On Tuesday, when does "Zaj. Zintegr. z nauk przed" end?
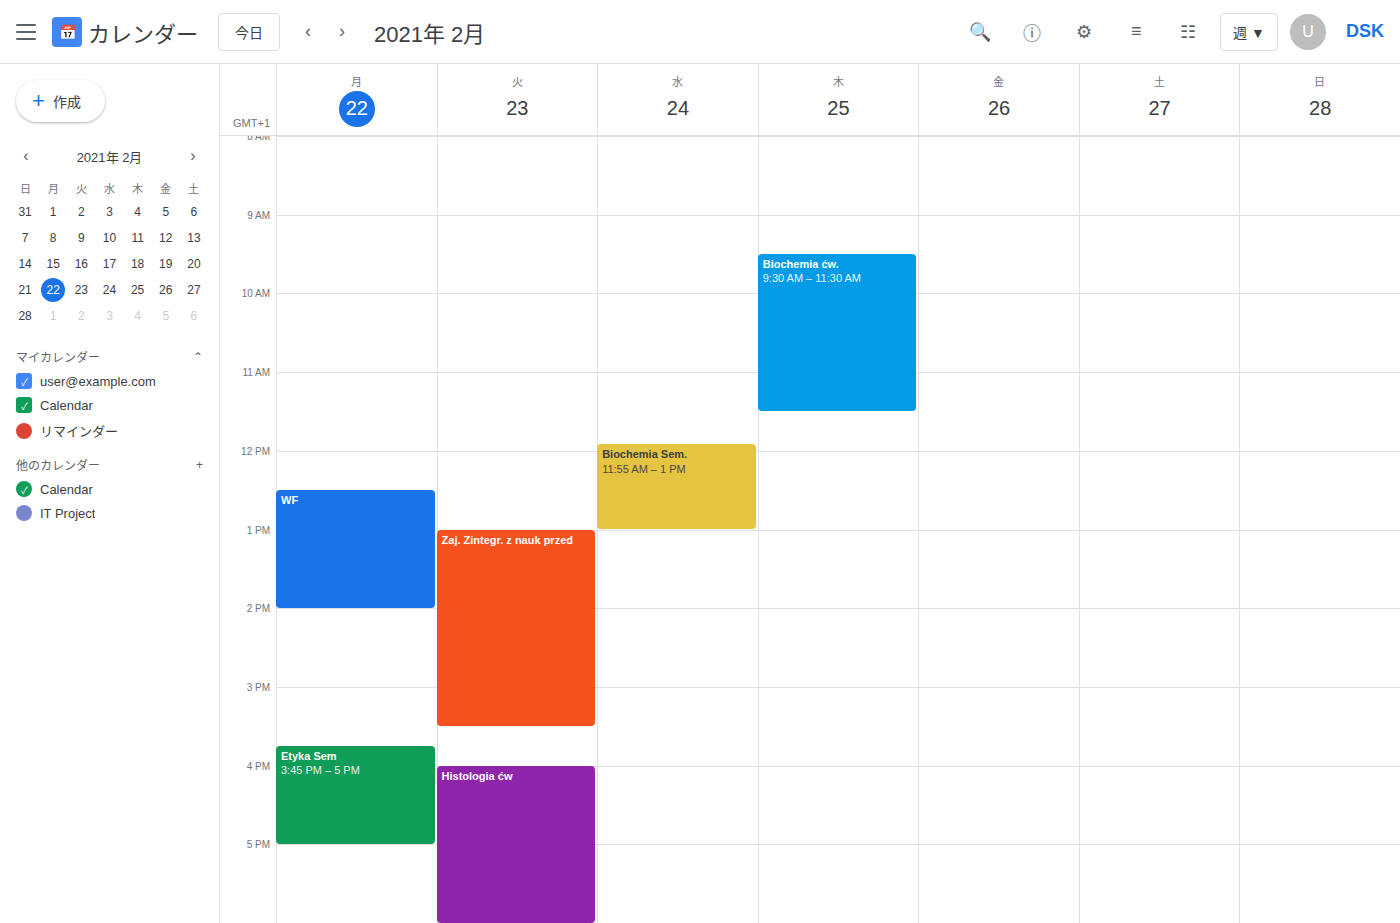
3:30 PM